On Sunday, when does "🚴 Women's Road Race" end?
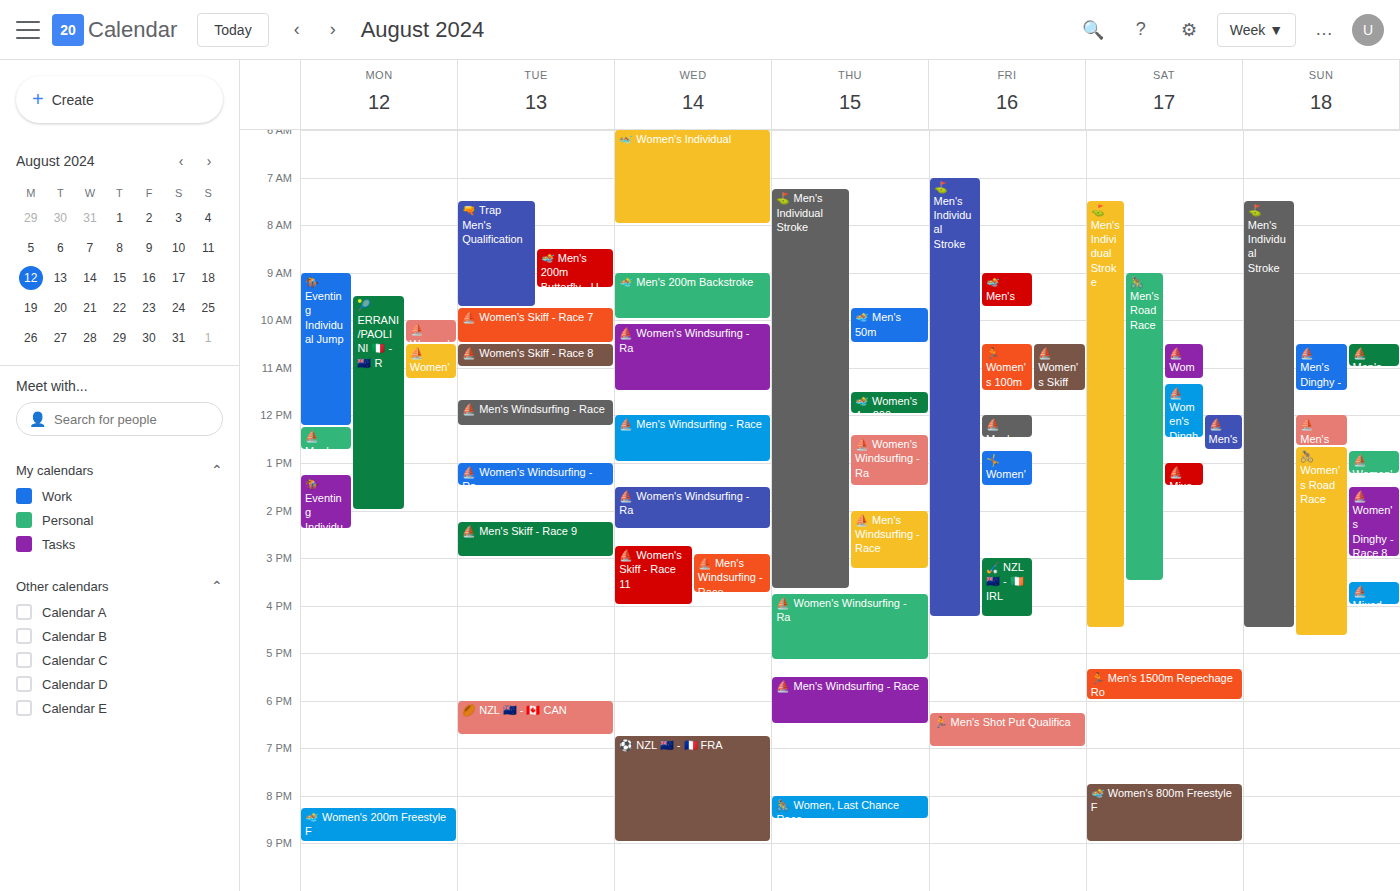
4:40 PM